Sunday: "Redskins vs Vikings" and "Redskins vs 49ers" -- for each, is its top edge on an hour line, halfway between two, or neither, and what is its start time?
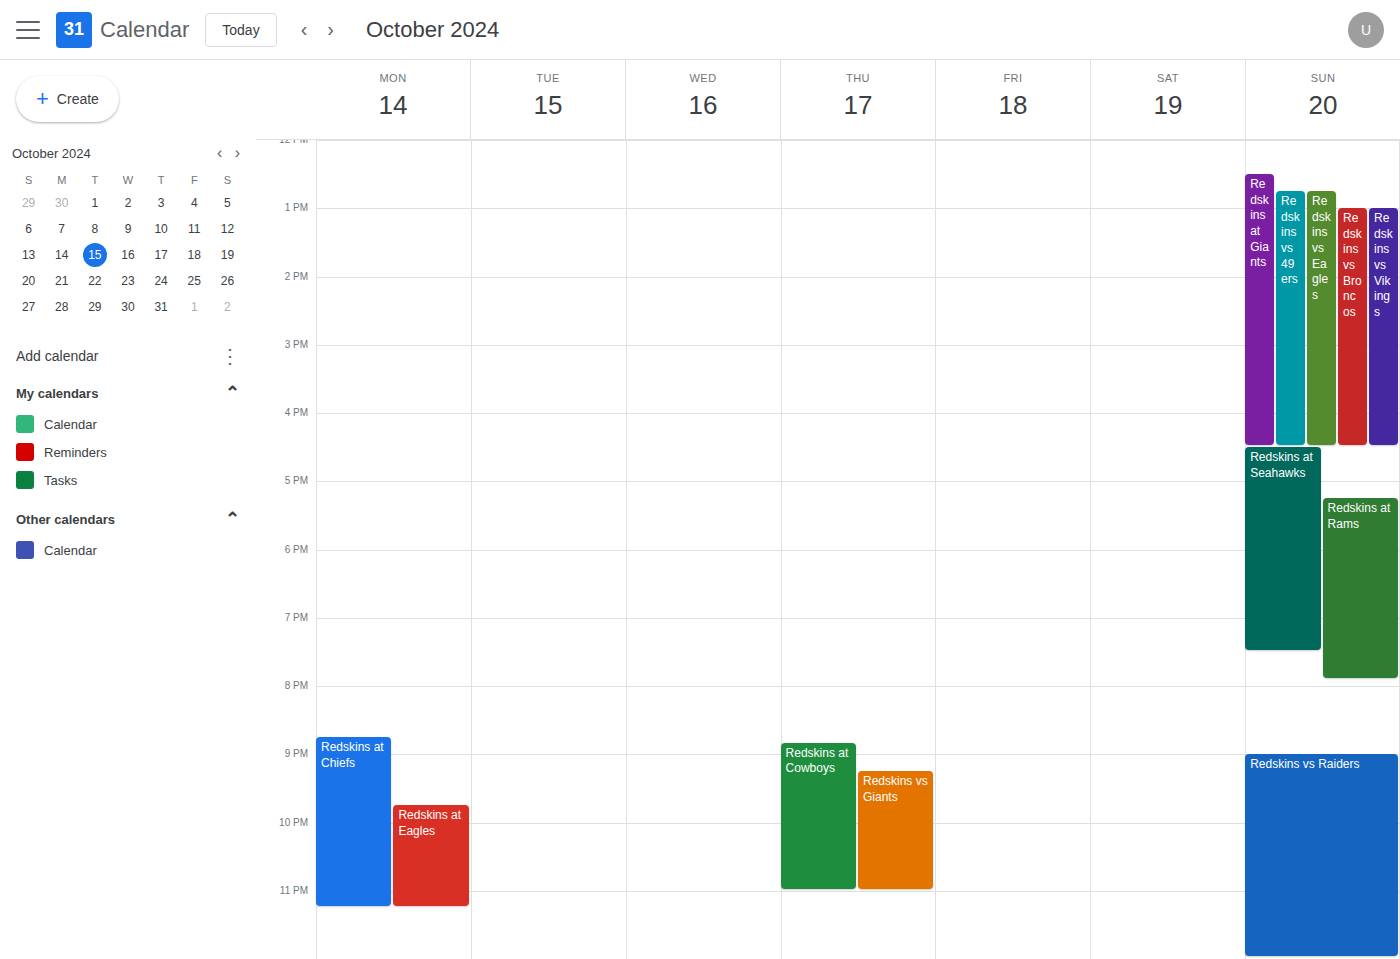
"Redskins vs Vikings": 1:00 PM, exactly on the 1 PM line. "Redskins vs 49ers": 12:45 PM, neither: three quarters of the way from the 12 PM line to the 1 PM line.